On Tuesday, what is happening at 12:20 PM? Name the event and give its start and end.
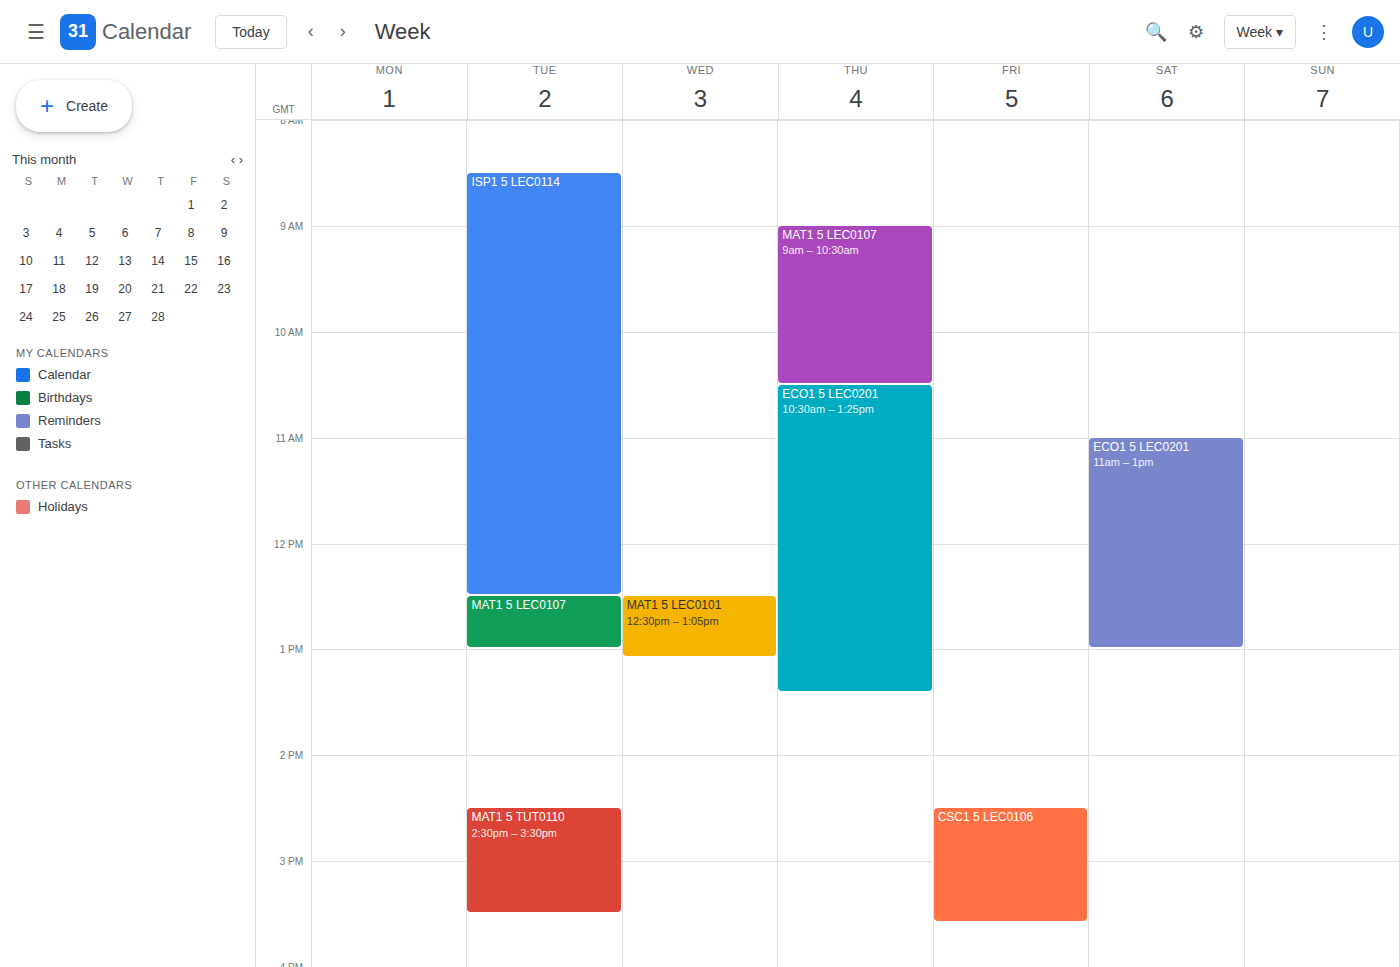
"ISP1 5 LEC0114", 8:30 AM to 12:30 PM